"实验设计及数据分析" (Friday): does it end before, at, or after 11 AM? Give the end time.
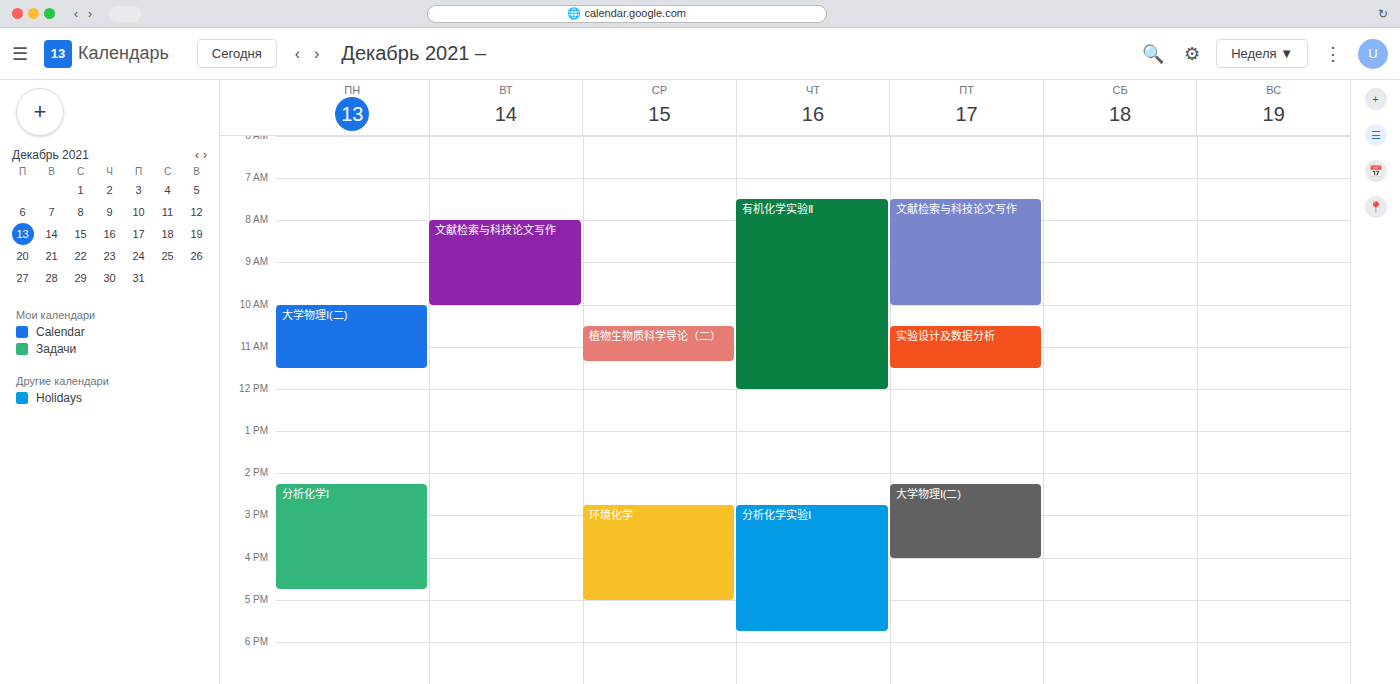
11:30 AM -- after 11 AM, 30 minutes below the 11 AM line.